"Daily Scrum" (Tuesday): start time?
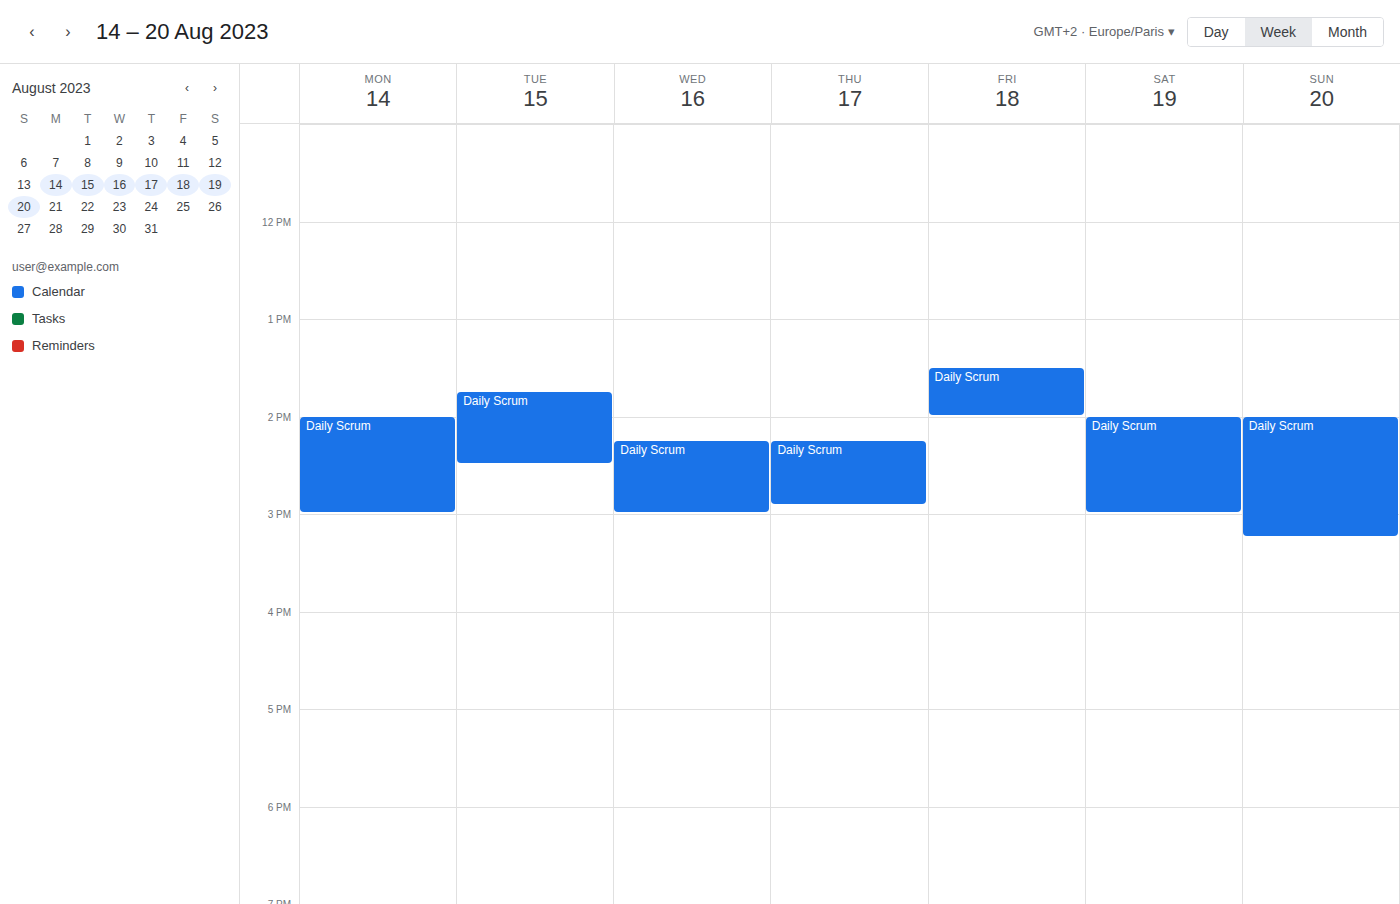
1:45 PM